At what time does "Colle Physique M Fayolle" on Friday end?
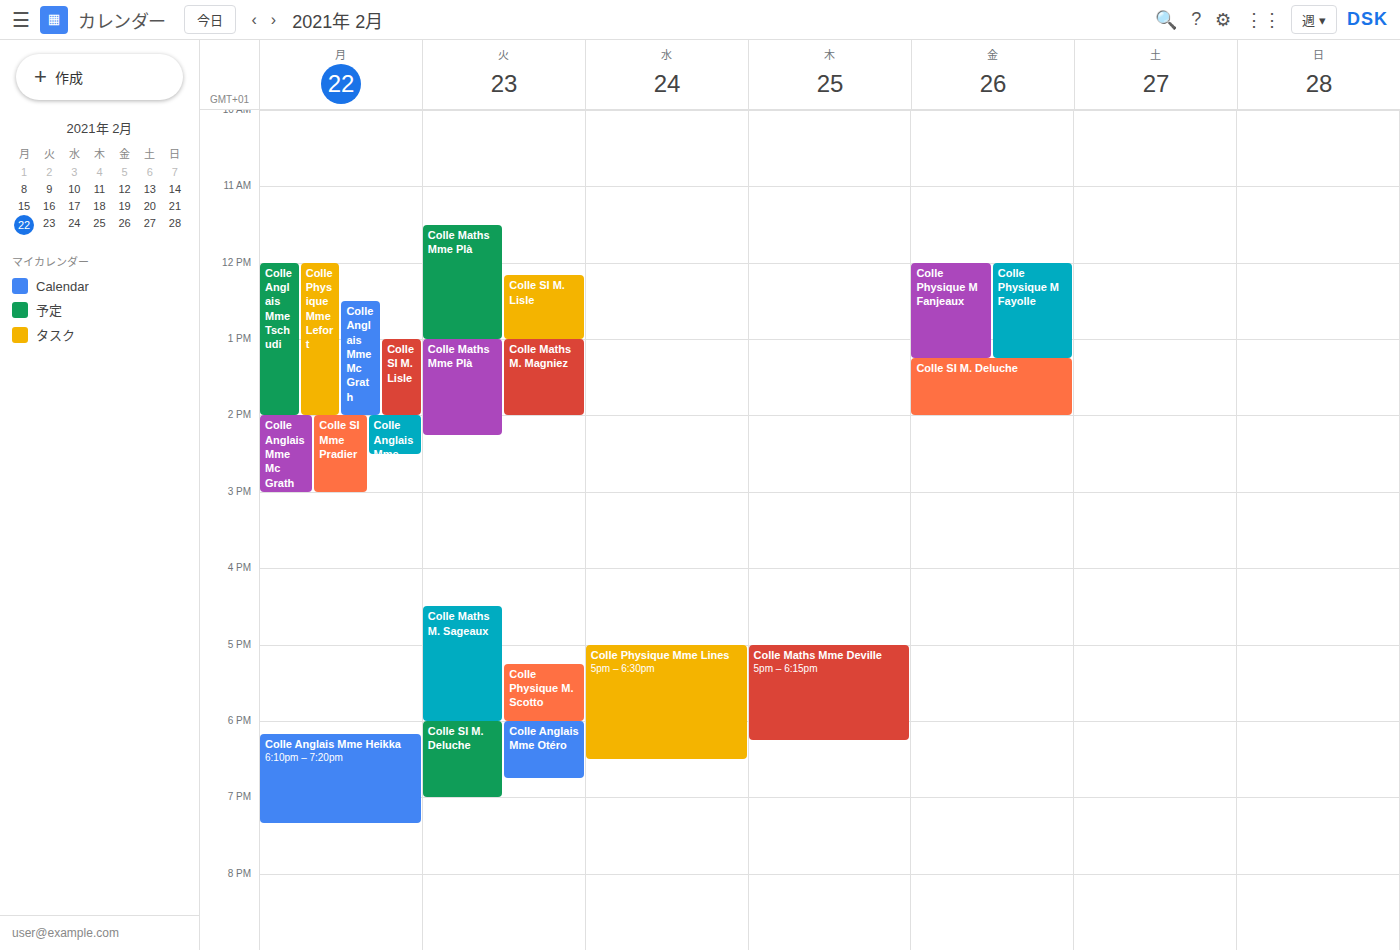
13:15